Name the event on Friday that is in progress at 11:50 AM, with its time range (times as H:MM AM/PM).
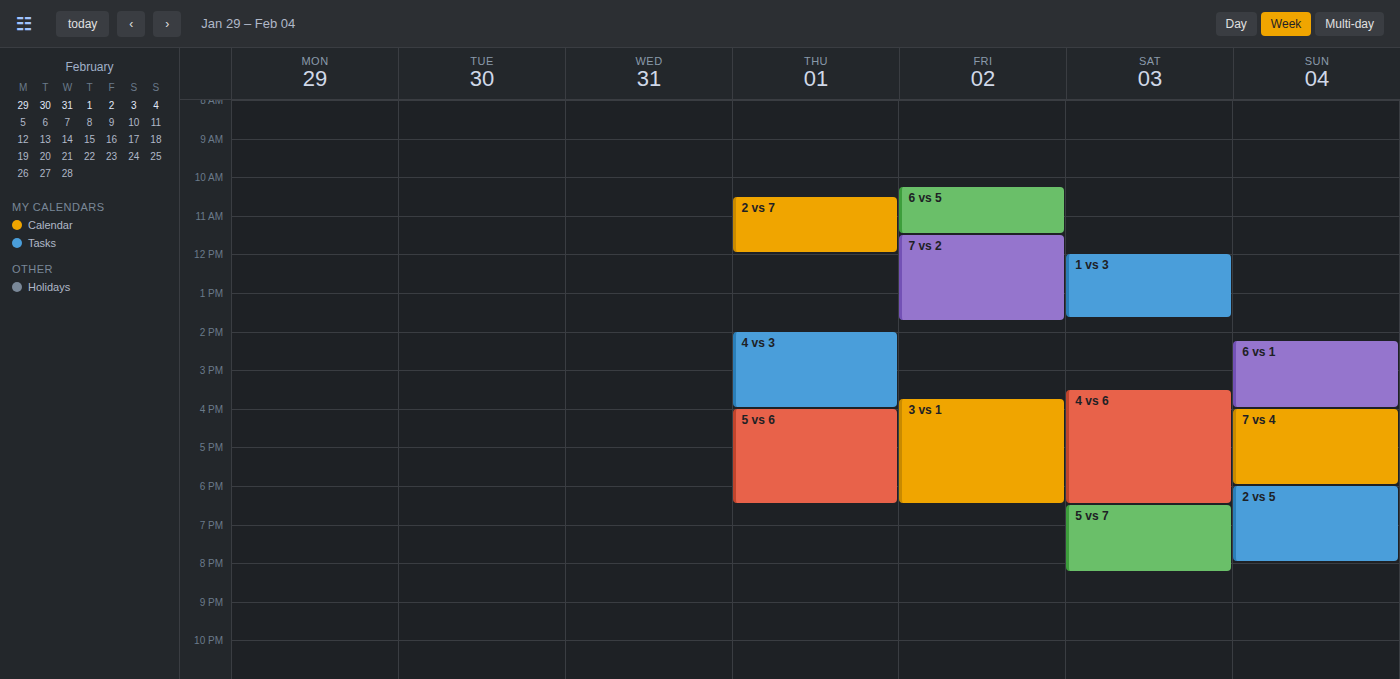
"7 vs 2", 11:30 AM to 1:45 PM